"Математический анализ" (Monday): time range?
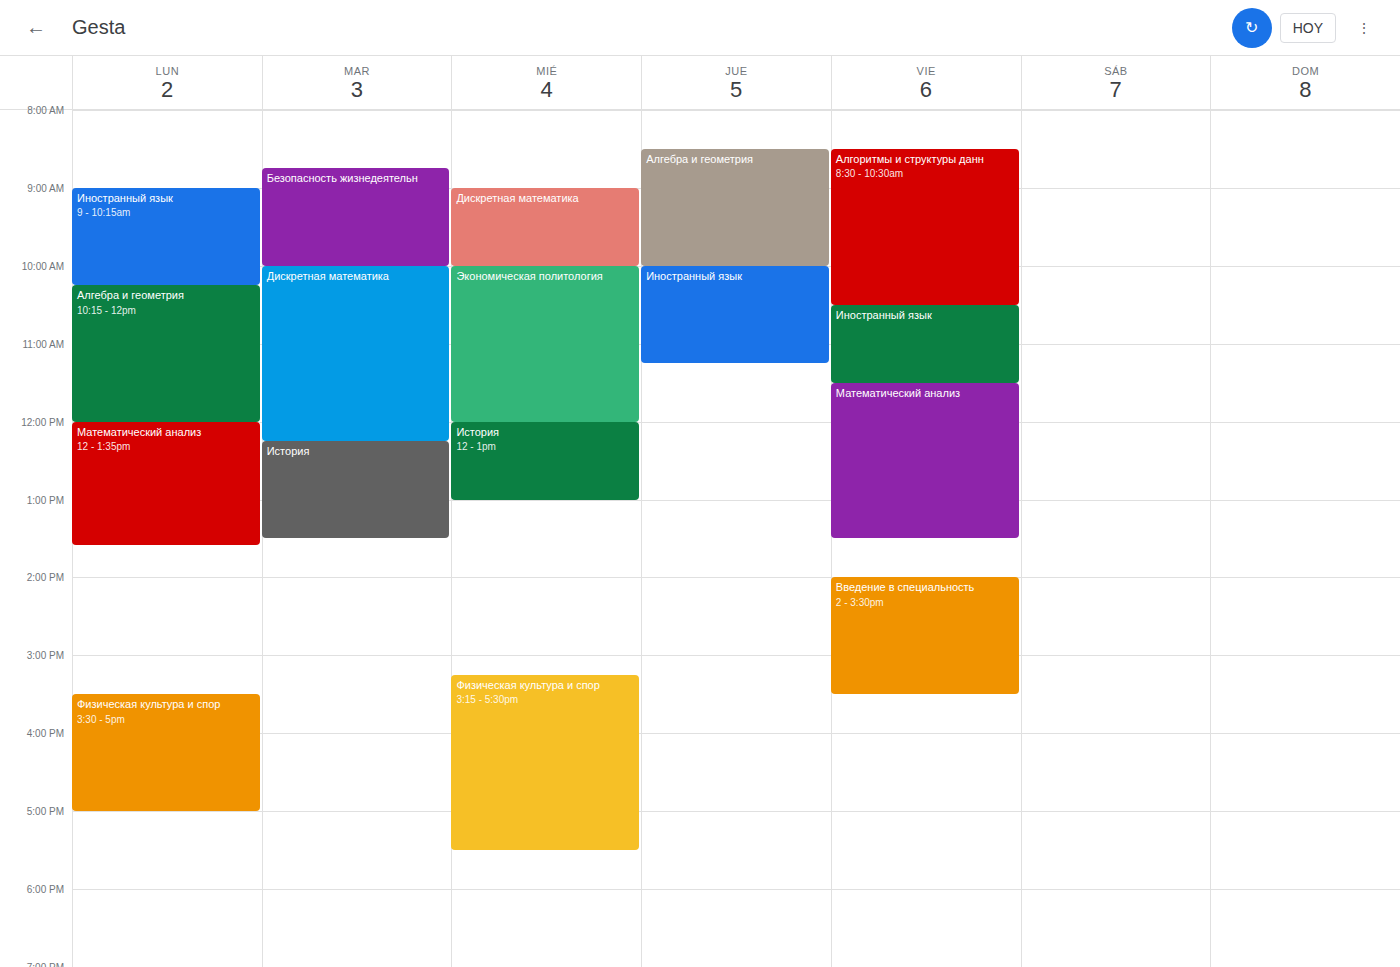
12:00 PM to 1:35 PM